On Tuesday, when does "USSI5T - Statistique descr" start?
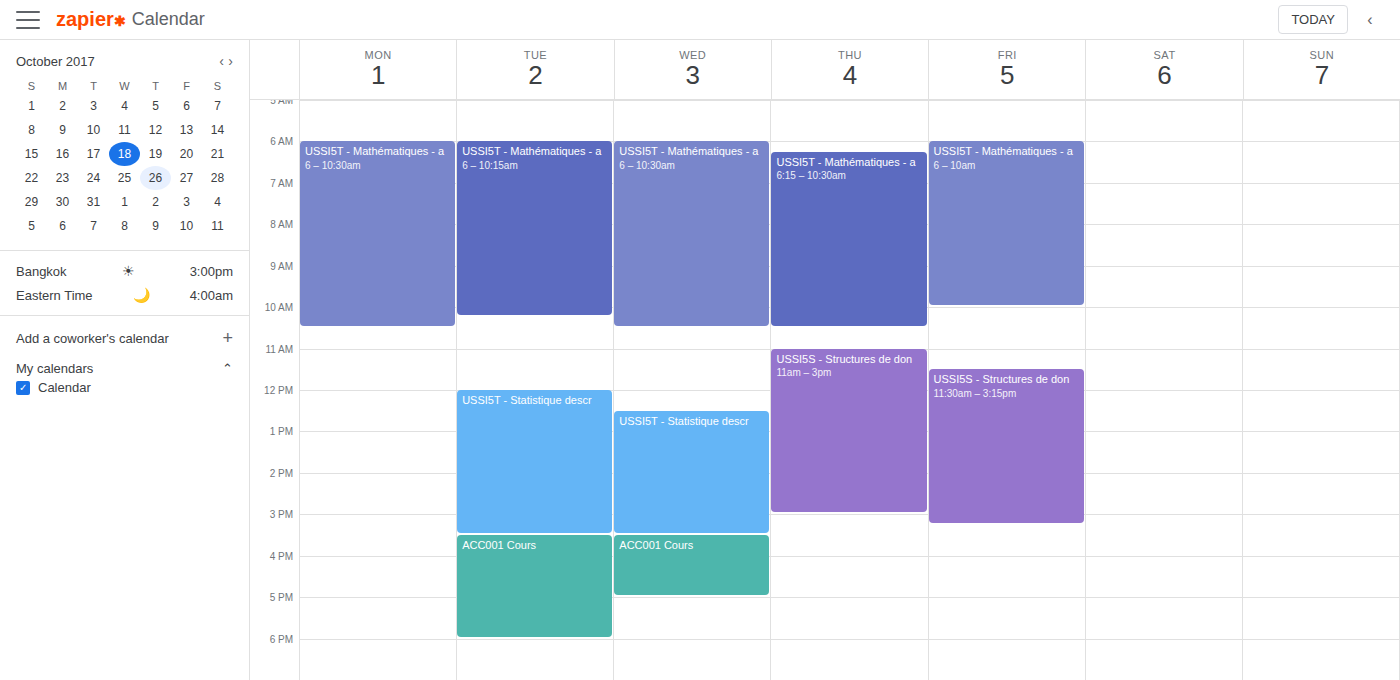
12:00 PM